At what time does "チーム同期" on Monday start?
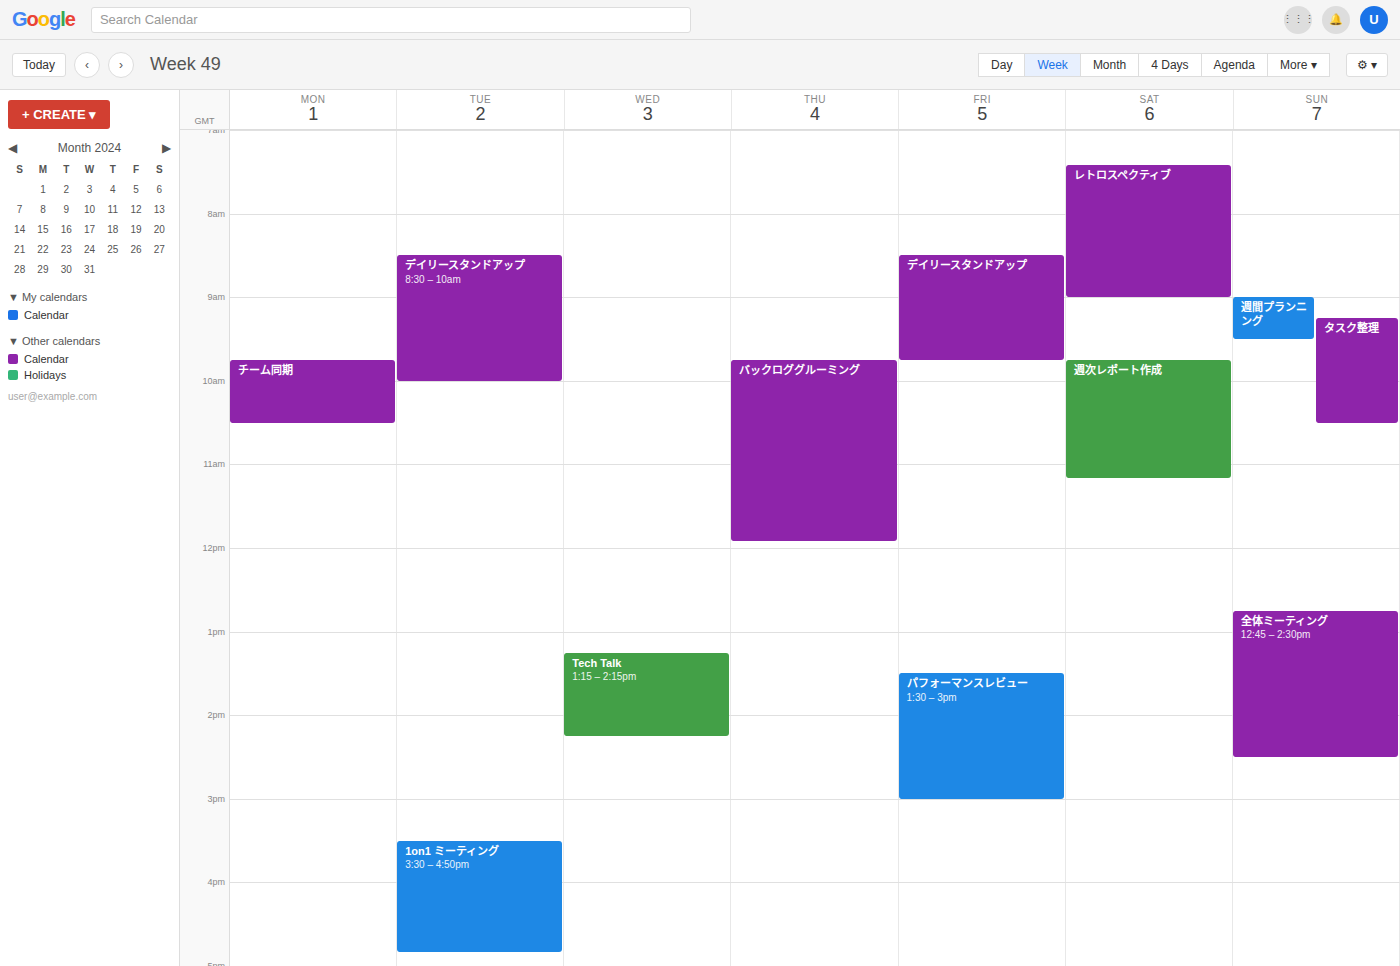
9:45 AM